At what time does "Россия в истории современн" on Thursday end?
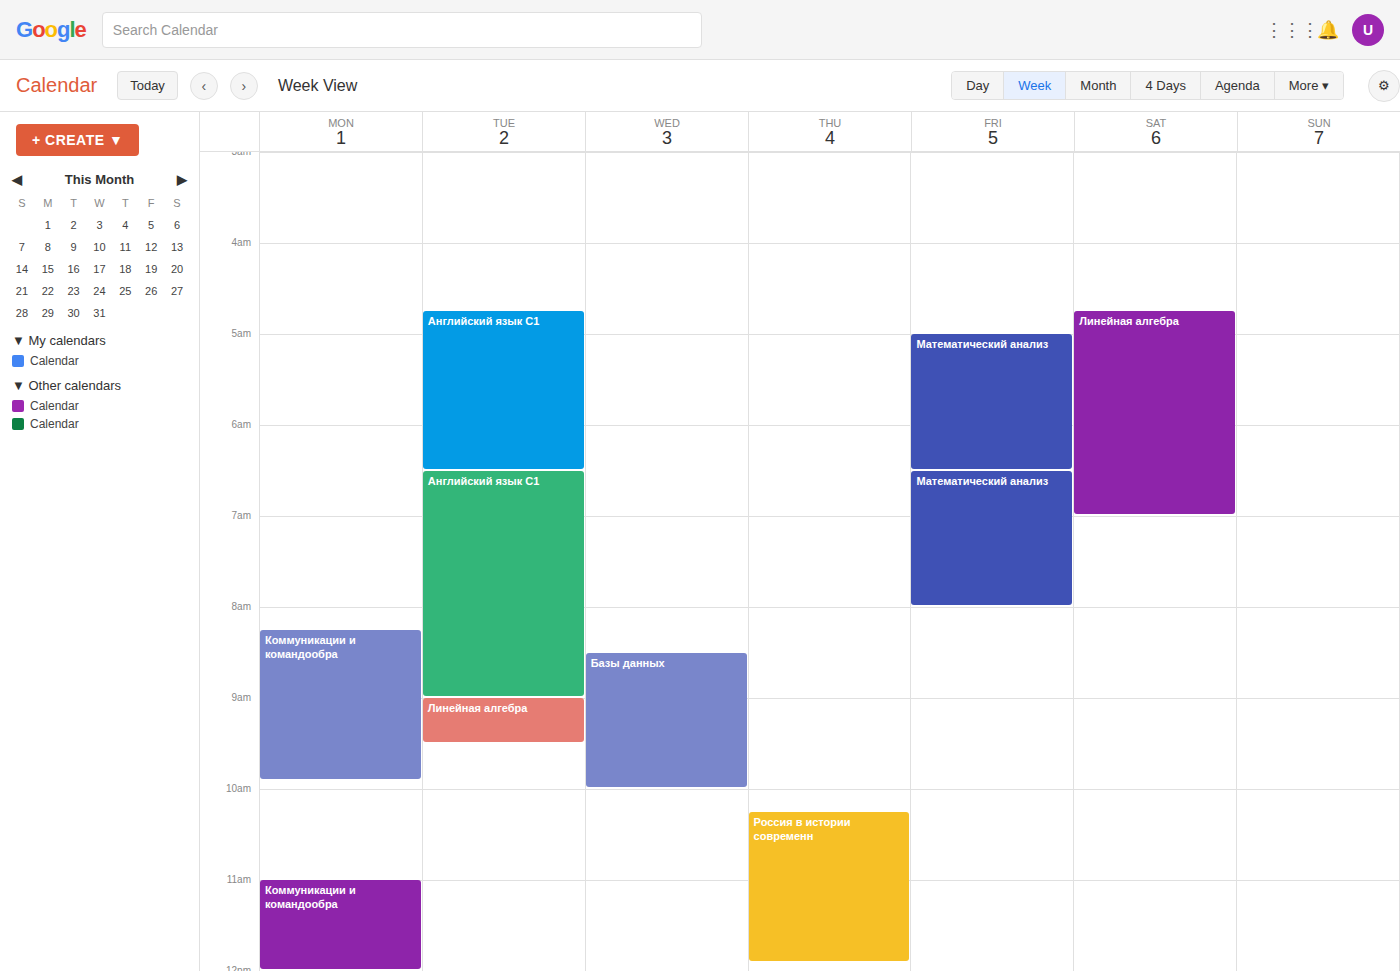
11:55 AM